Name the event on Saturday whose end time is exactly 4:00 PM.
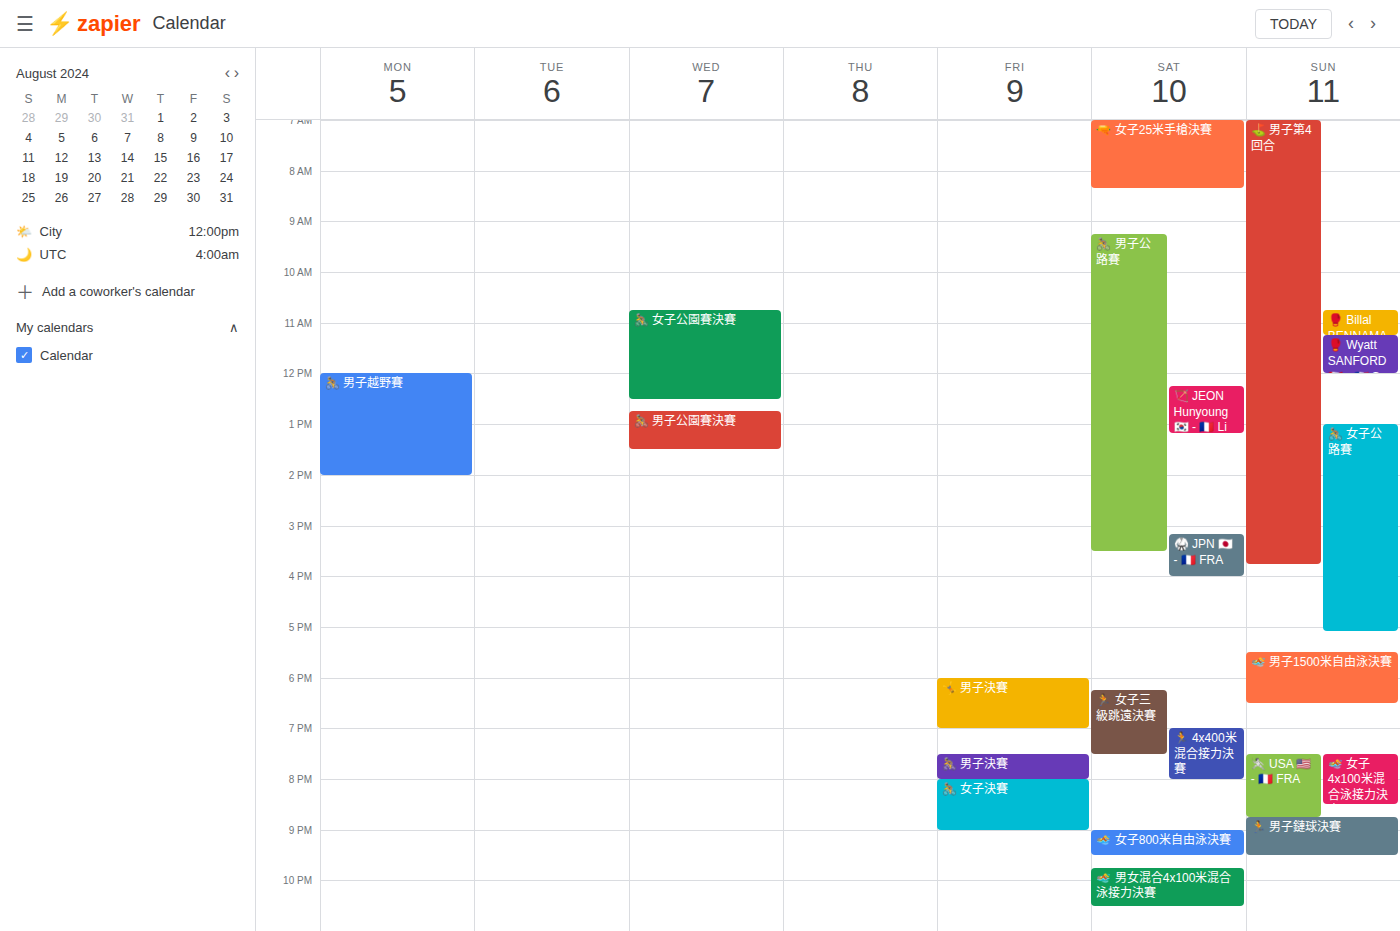
"🥋 JPN 🇯🇵 - 🇫🇷 FRA"